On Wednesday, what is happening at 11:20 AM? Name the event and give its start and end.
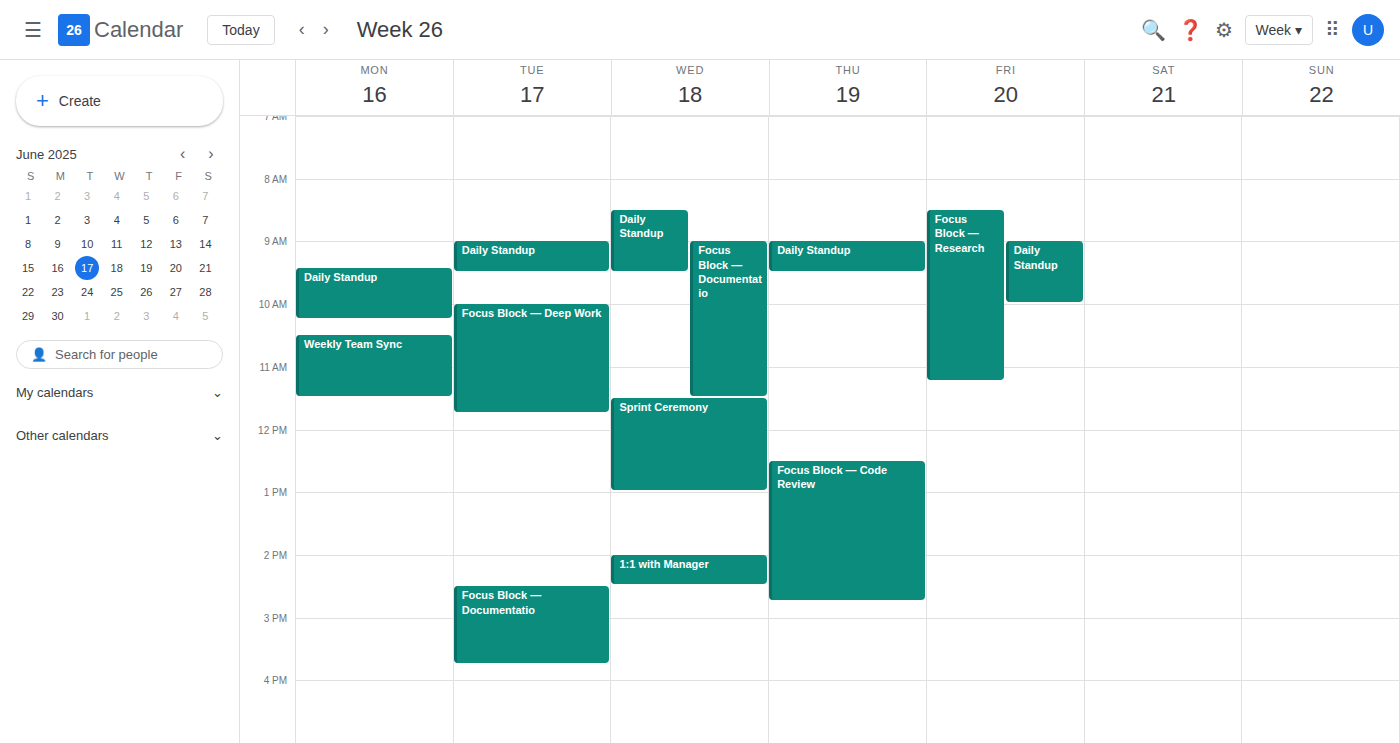
"Focus Block — Documentatio", 9:00 AM to 11:30 AM